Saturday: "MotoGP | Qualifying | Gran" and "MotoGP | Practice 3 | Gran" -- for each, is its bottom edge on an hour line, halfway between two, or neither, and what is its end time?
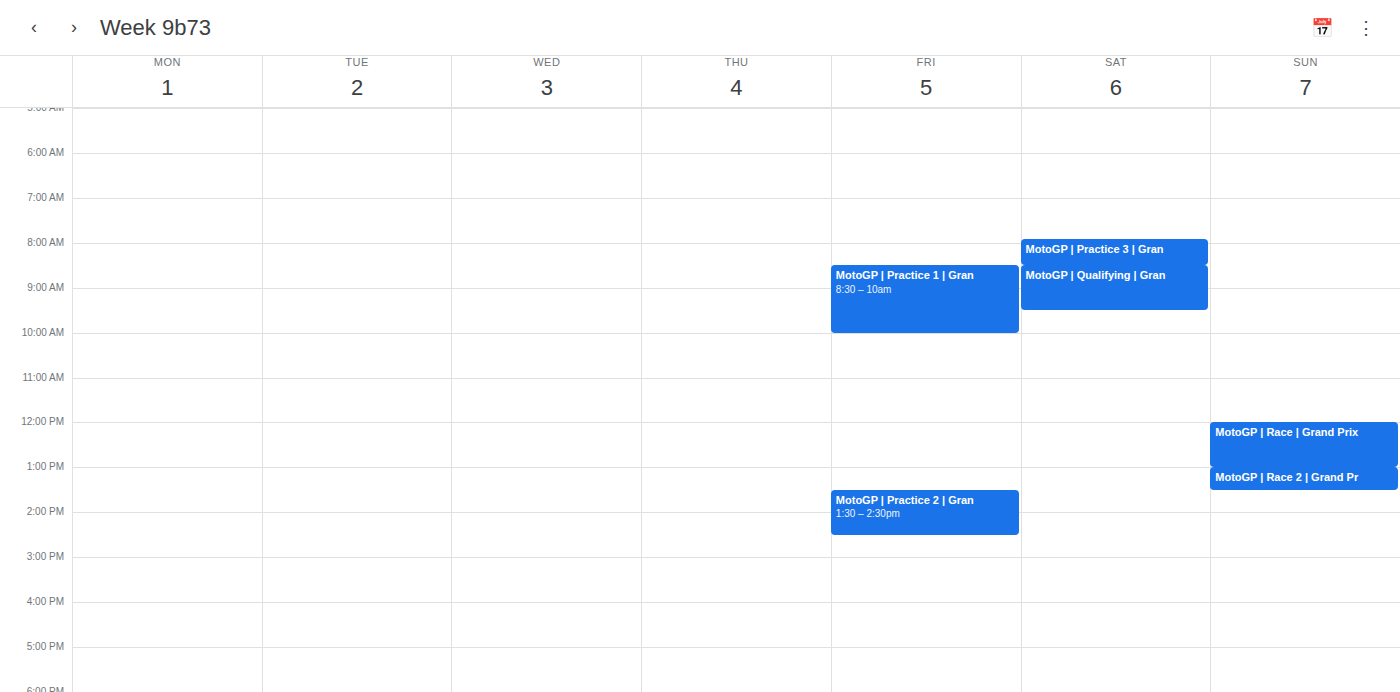
"MotoGP | Qualifying | Gran": 09:30, halfway between the 09:00 and 10:00 lines. "MotoGP | Practice 3 | Gran": 08:30, halfway between the 08:00 and 09:00 lines.